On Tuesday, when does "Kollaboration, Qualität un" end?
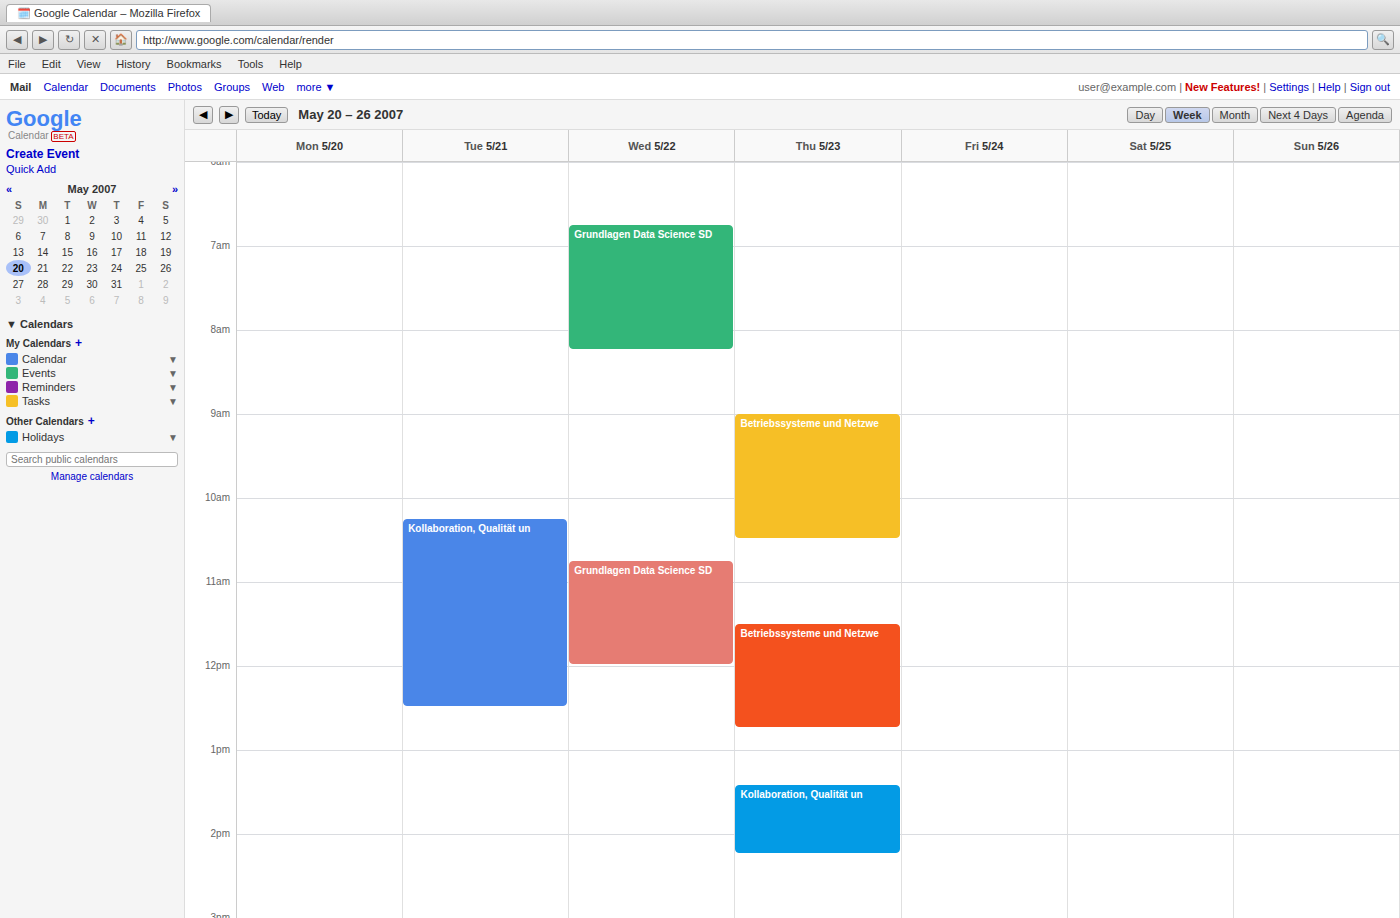
12:30 PM